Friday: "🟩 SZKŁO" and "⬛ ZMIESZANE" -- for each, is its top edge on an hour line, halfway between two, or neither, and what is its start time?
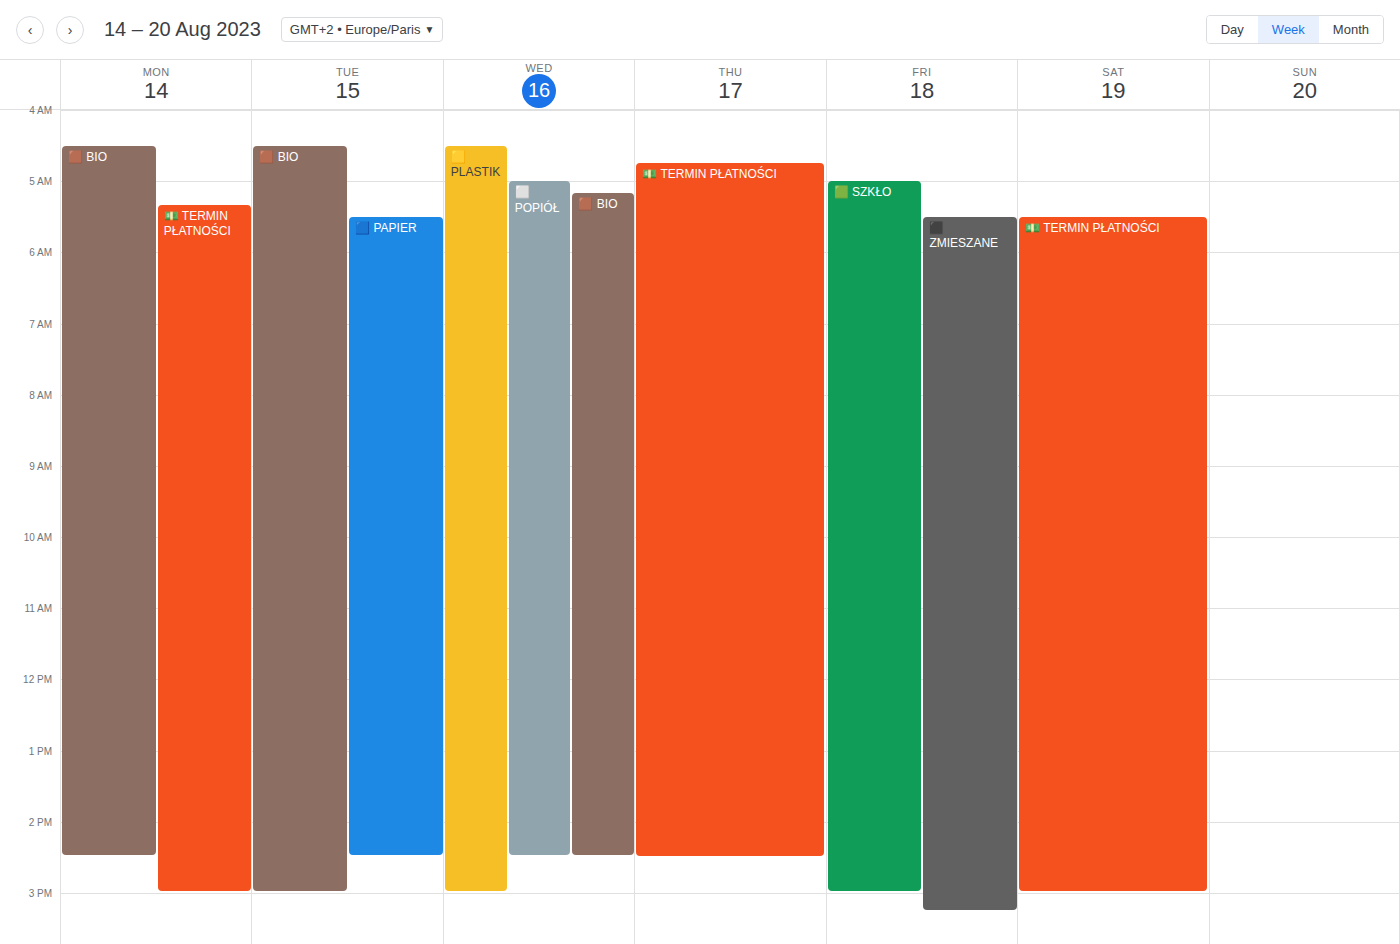
"🟩 SZKŁO": 05:00, exactly on the 05:00 line. "⬛ ZMIESZANE": 05:30, halfway between the 05:00 and 06:00 lines.